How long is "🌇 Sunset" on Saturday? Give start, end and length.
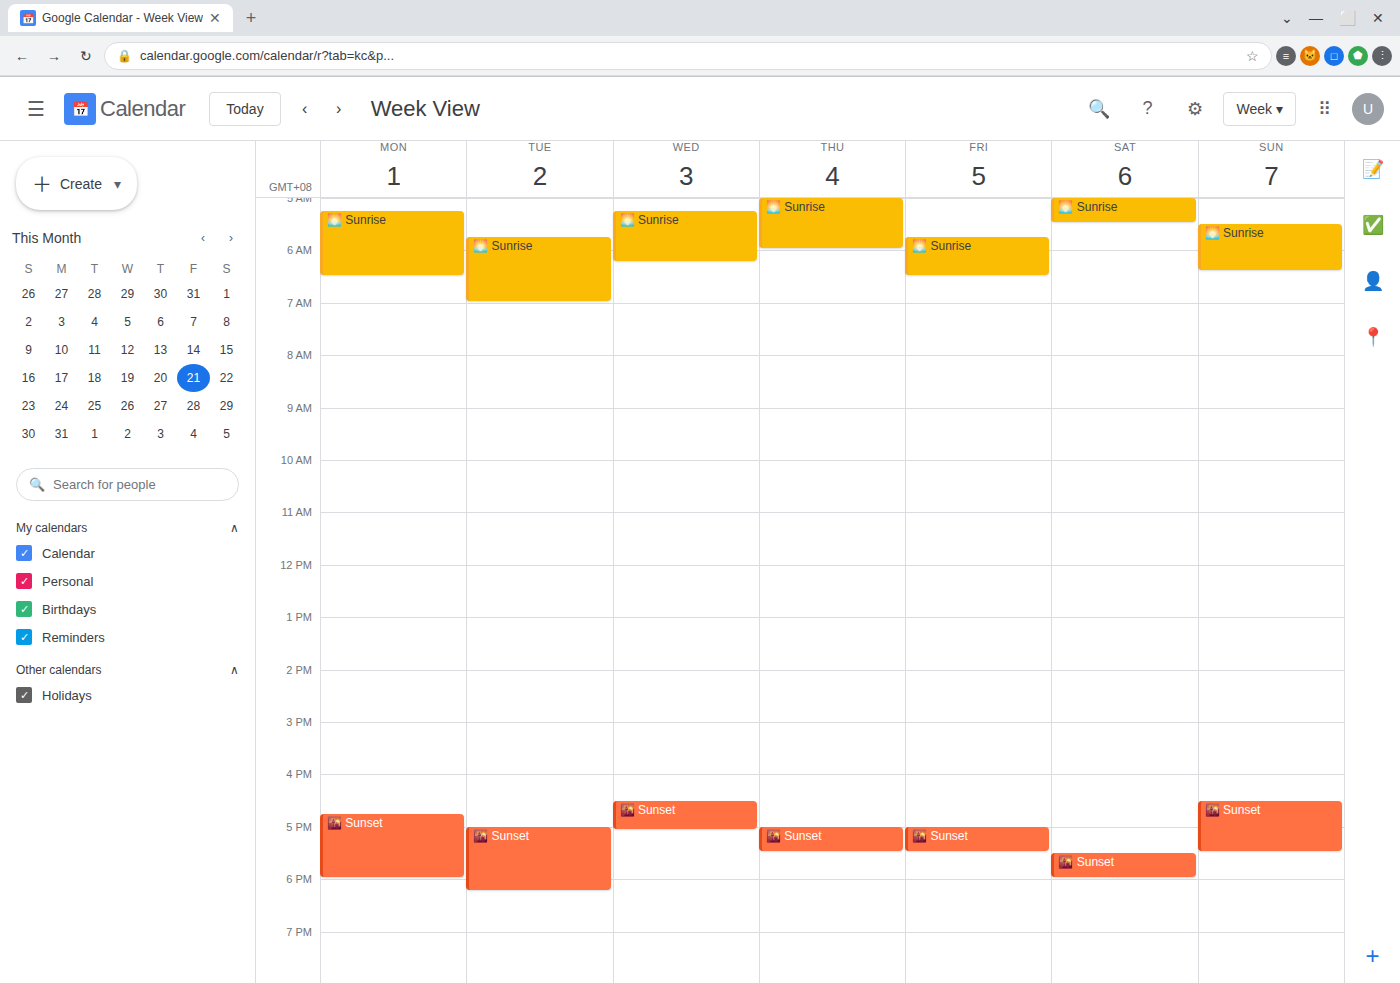
5:30 PM to 6:00 PM, 30 minutes